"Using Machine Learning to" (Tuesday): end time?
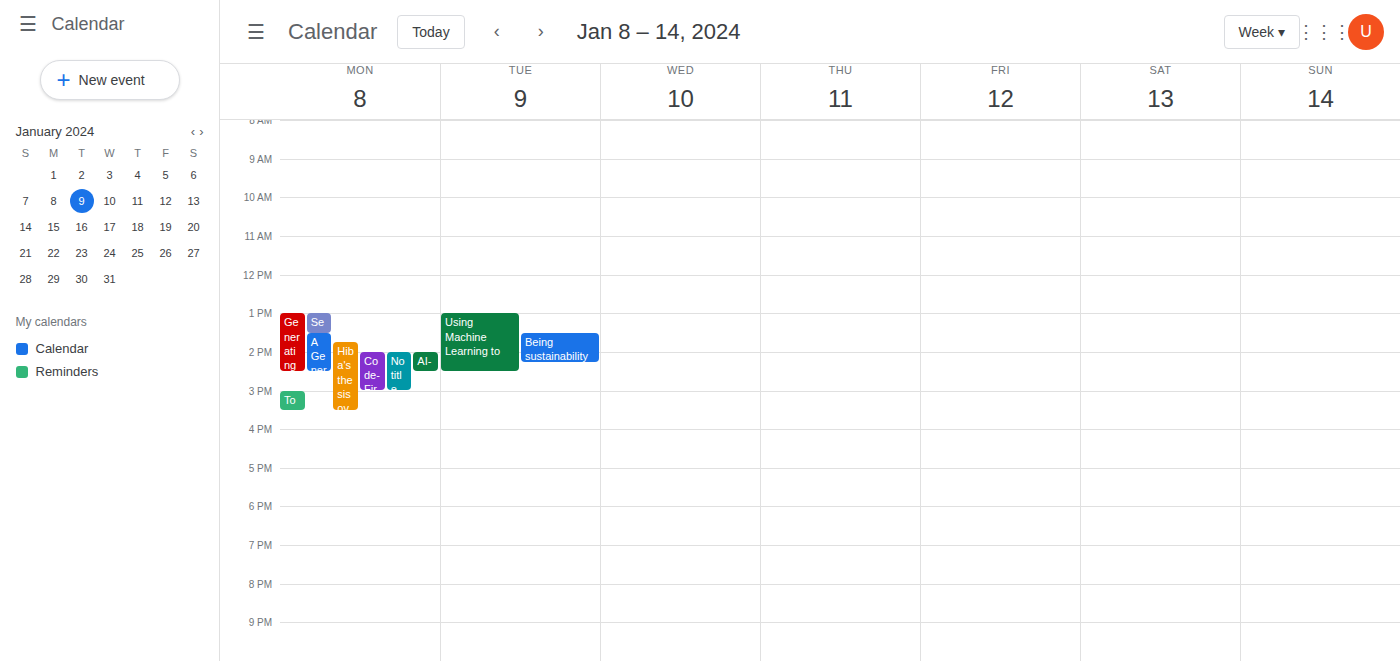
2:30 PM